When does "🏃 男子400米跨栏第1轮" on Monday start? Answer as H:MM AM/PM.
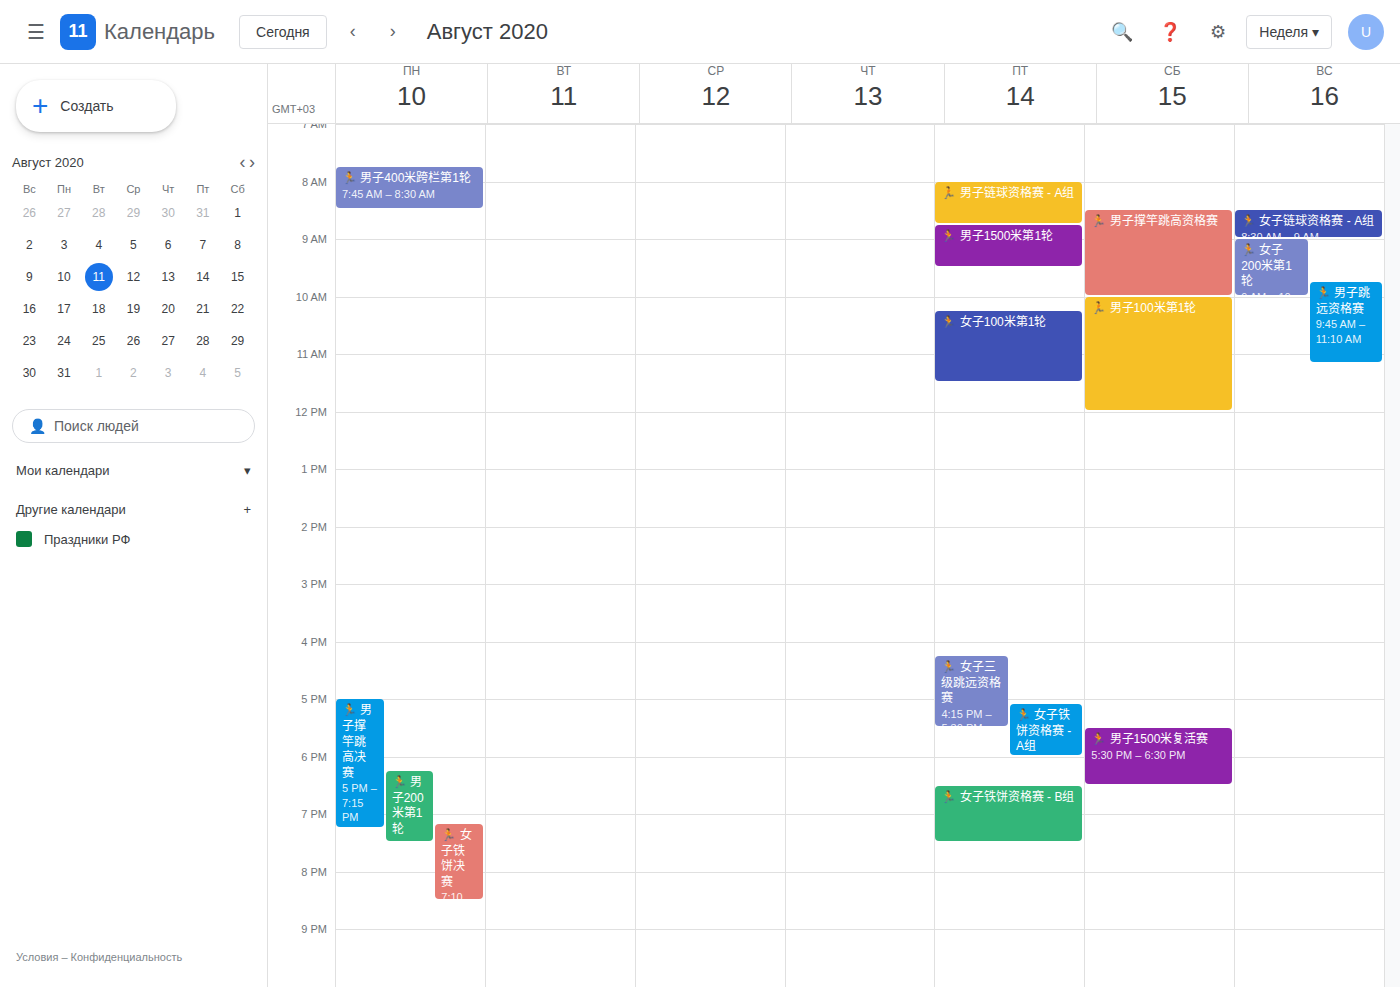
7:45 AM